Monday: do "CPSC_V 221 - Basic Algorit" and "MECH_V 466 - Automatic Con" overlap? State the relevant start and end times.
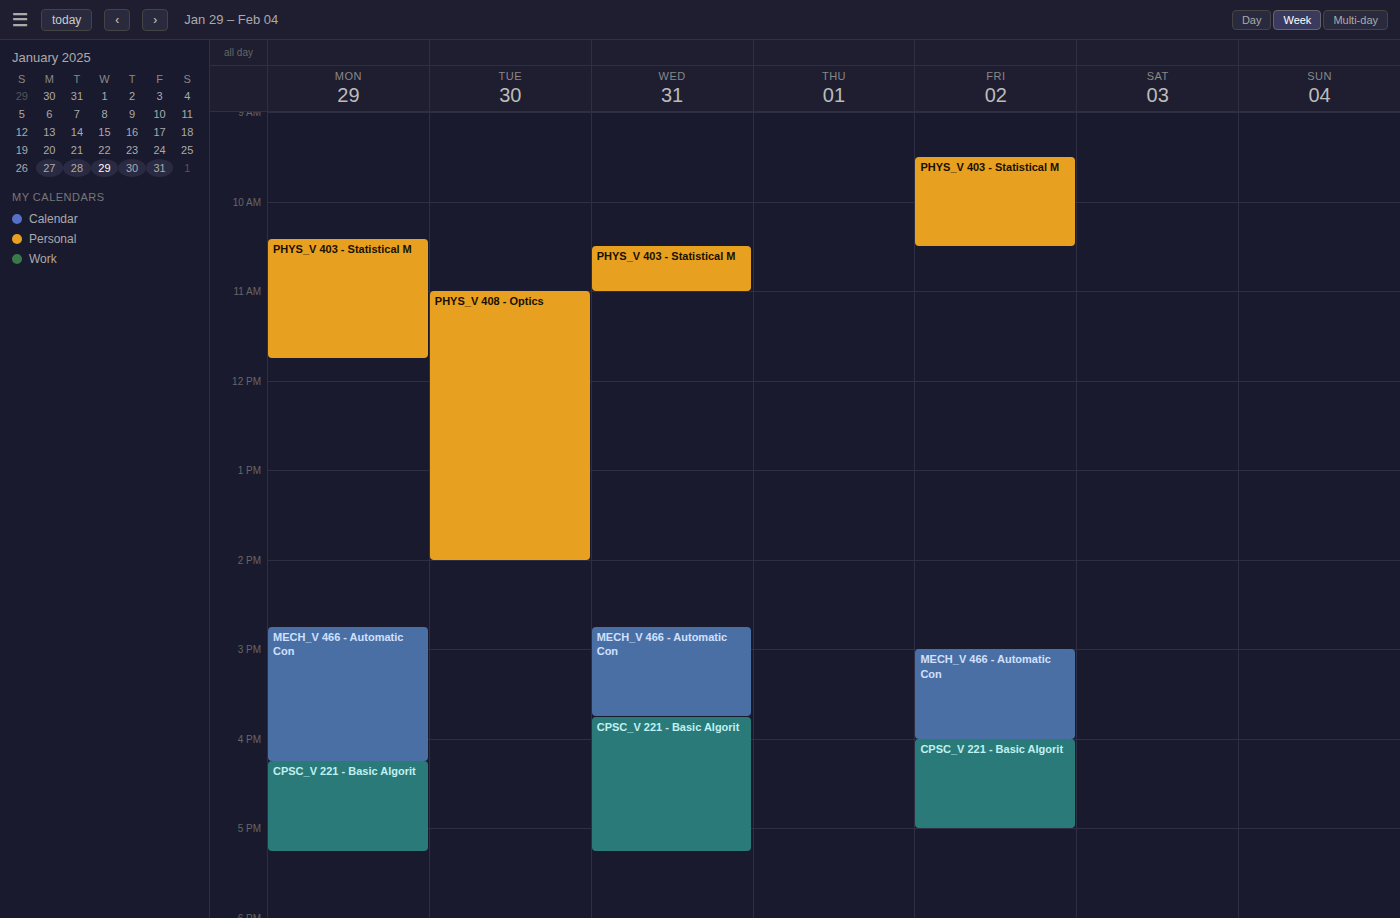
"MECH_V 466 - Automatic Con" ends at 4:15 PM, exactly when "CPSC_V 221 - Basic Algorit" starts -- they touch but do not overlap.